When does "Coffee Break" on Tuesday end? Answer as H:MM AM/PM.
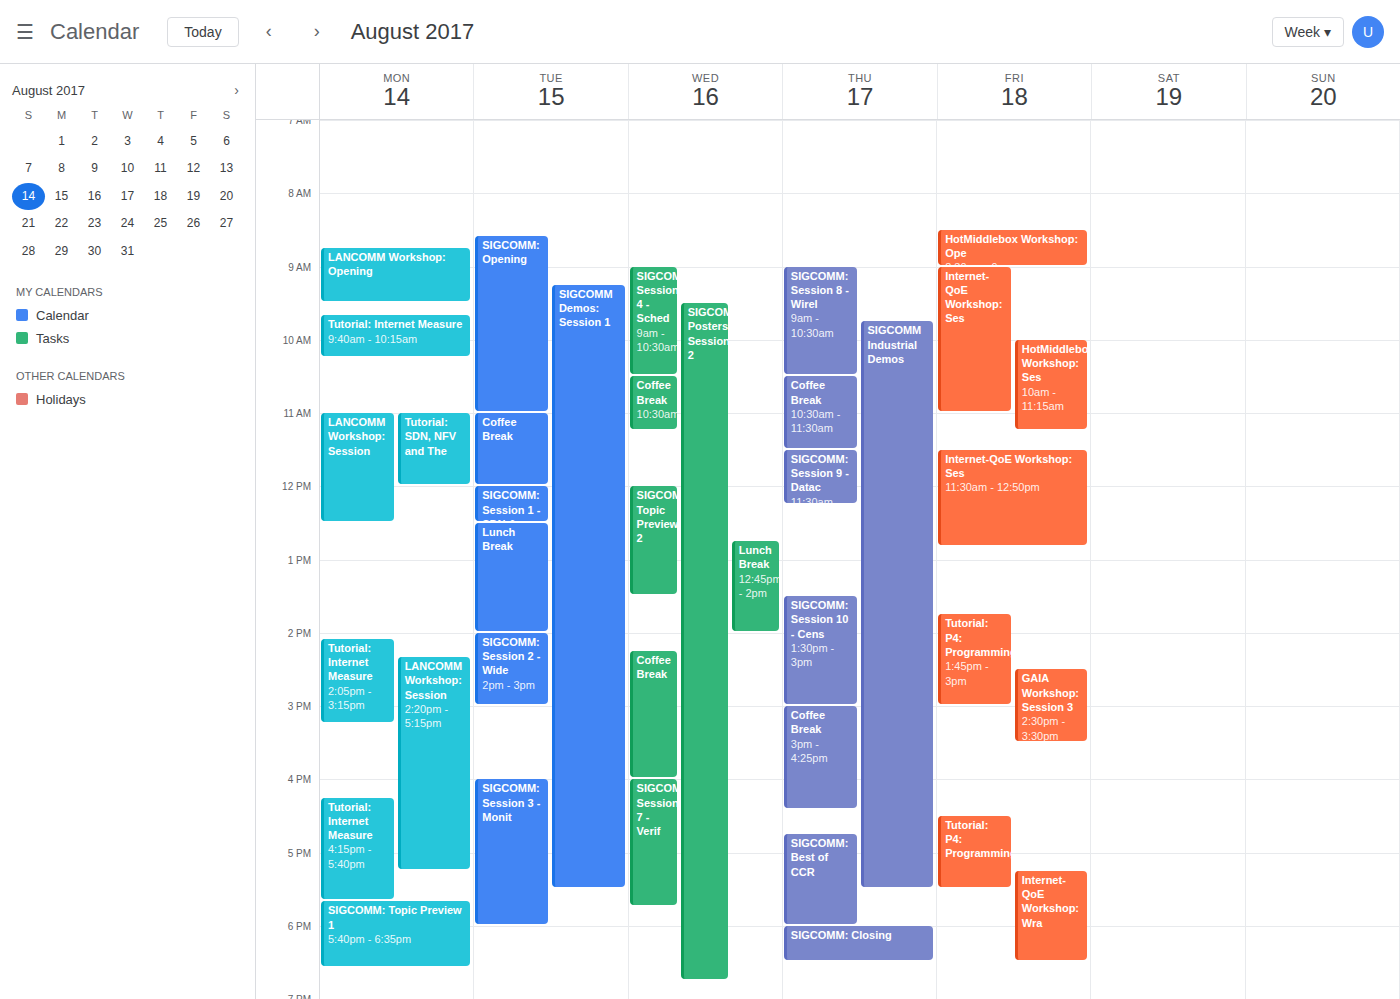
12:00 PM